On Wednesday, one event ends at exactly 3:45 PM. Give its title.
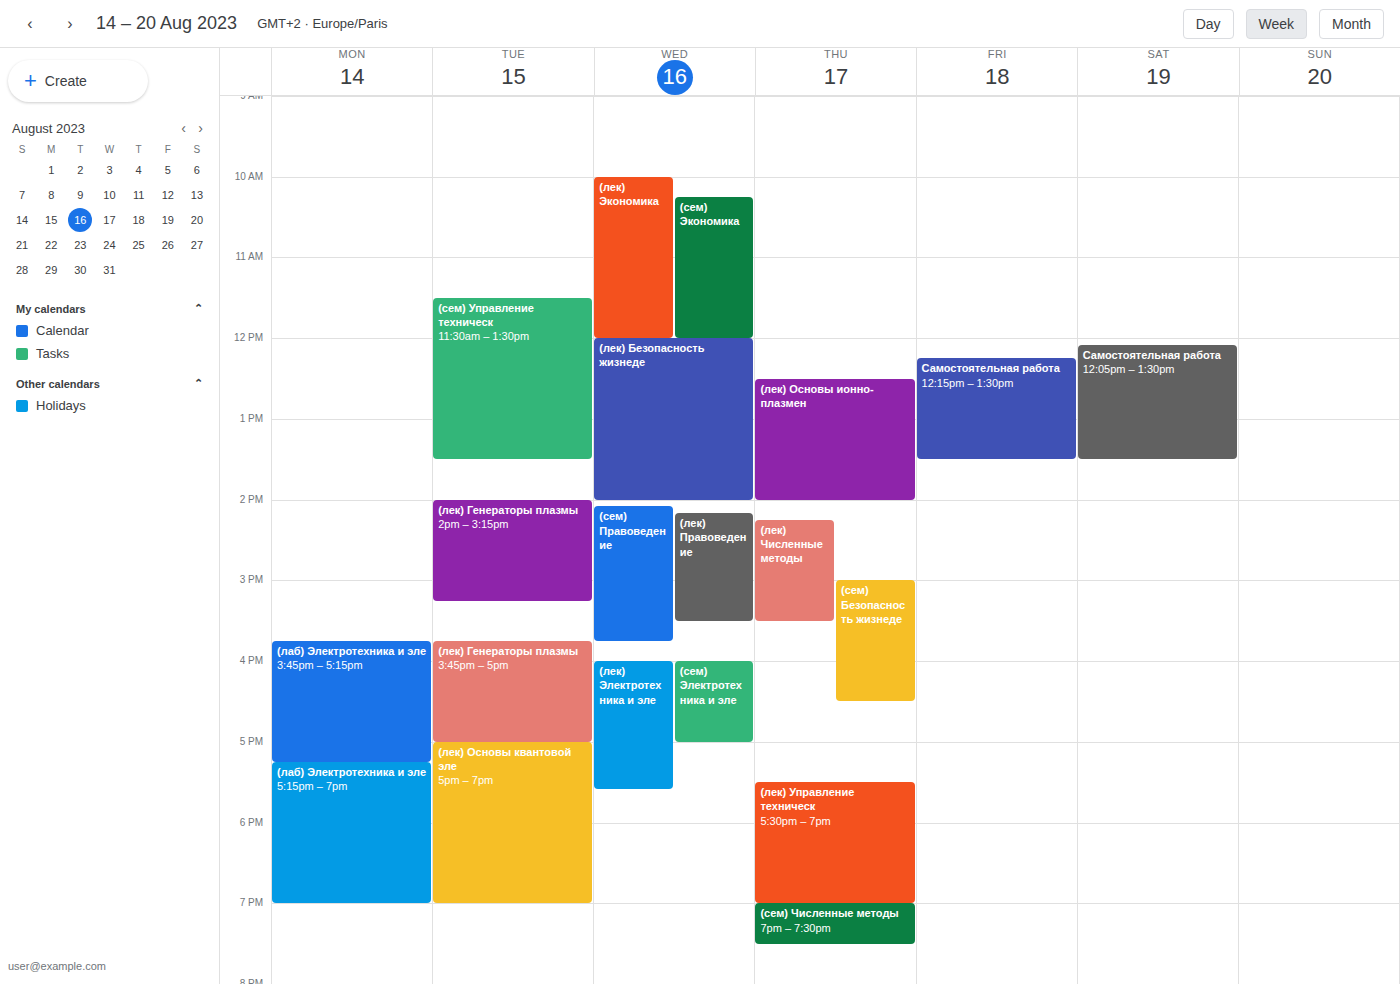
"(сем) Правоведение"